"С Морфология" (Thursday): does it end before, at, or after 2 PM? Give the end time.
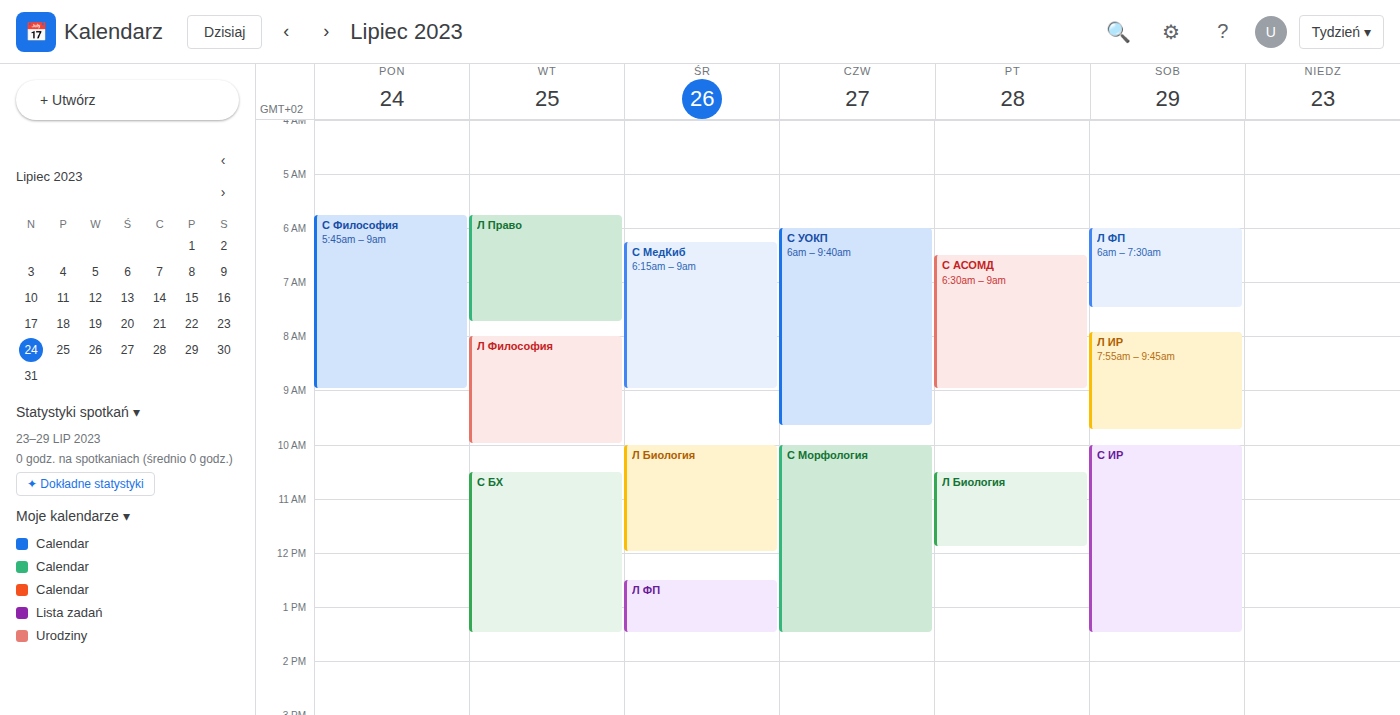
1:30 PM -- before 2 PM, 30 minutes above the 2 PM line.